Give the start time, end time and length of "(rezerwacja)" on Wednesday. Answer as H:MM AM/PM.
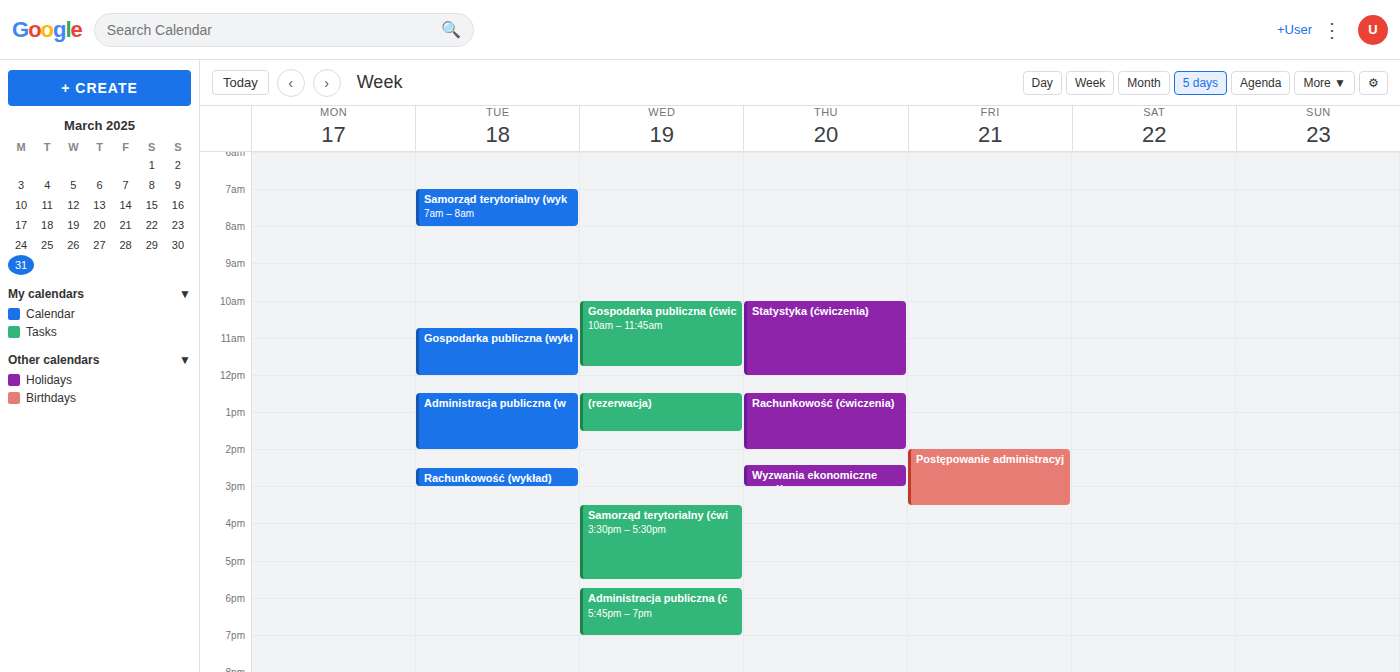
12:30 PM to 1:30 PM, 1 hour